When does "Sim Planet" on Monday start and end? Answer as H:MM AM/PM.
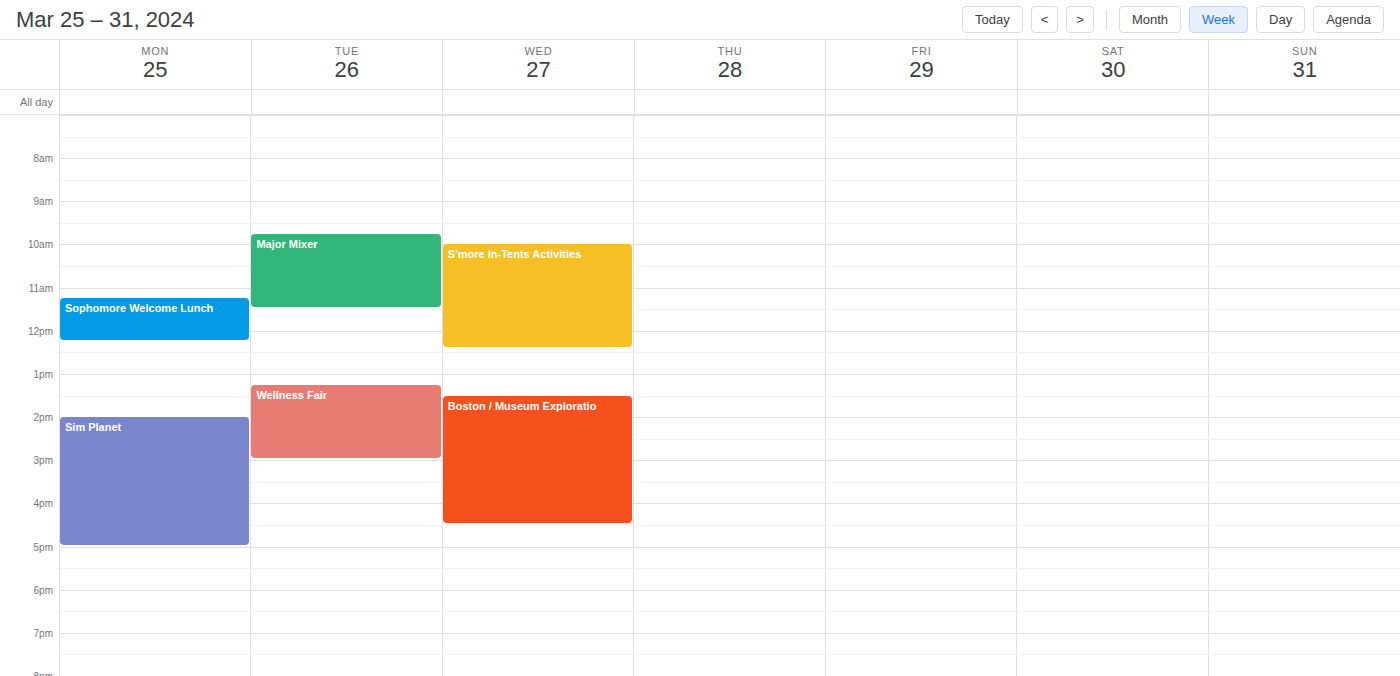
2:00 PM to 5:00 PM